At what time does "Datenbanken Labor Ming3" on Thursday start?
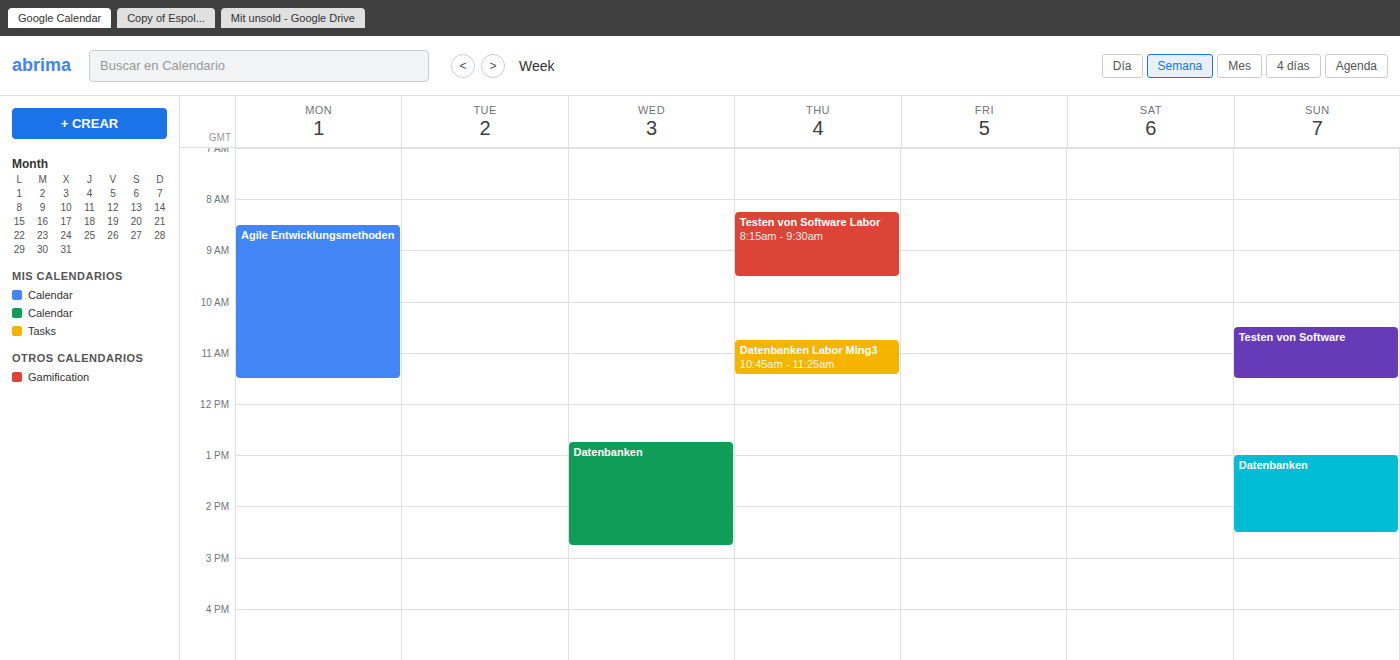
10:45 AM